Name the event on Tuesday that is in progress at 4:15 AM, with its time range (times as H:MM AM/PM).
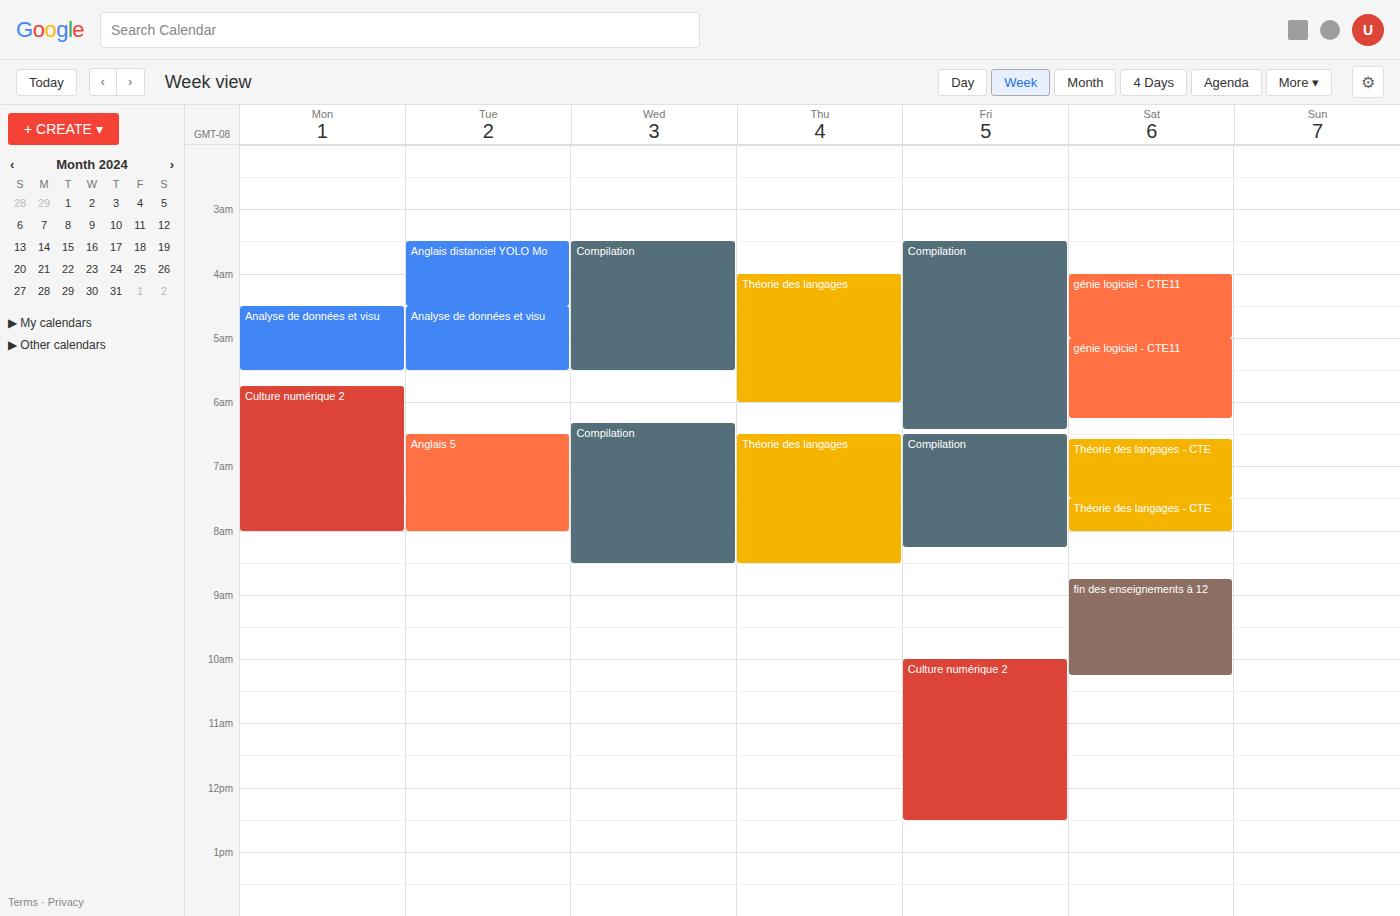
"Anglais distanciel YOLO Mo", 3:30 AM to 4:30 AM